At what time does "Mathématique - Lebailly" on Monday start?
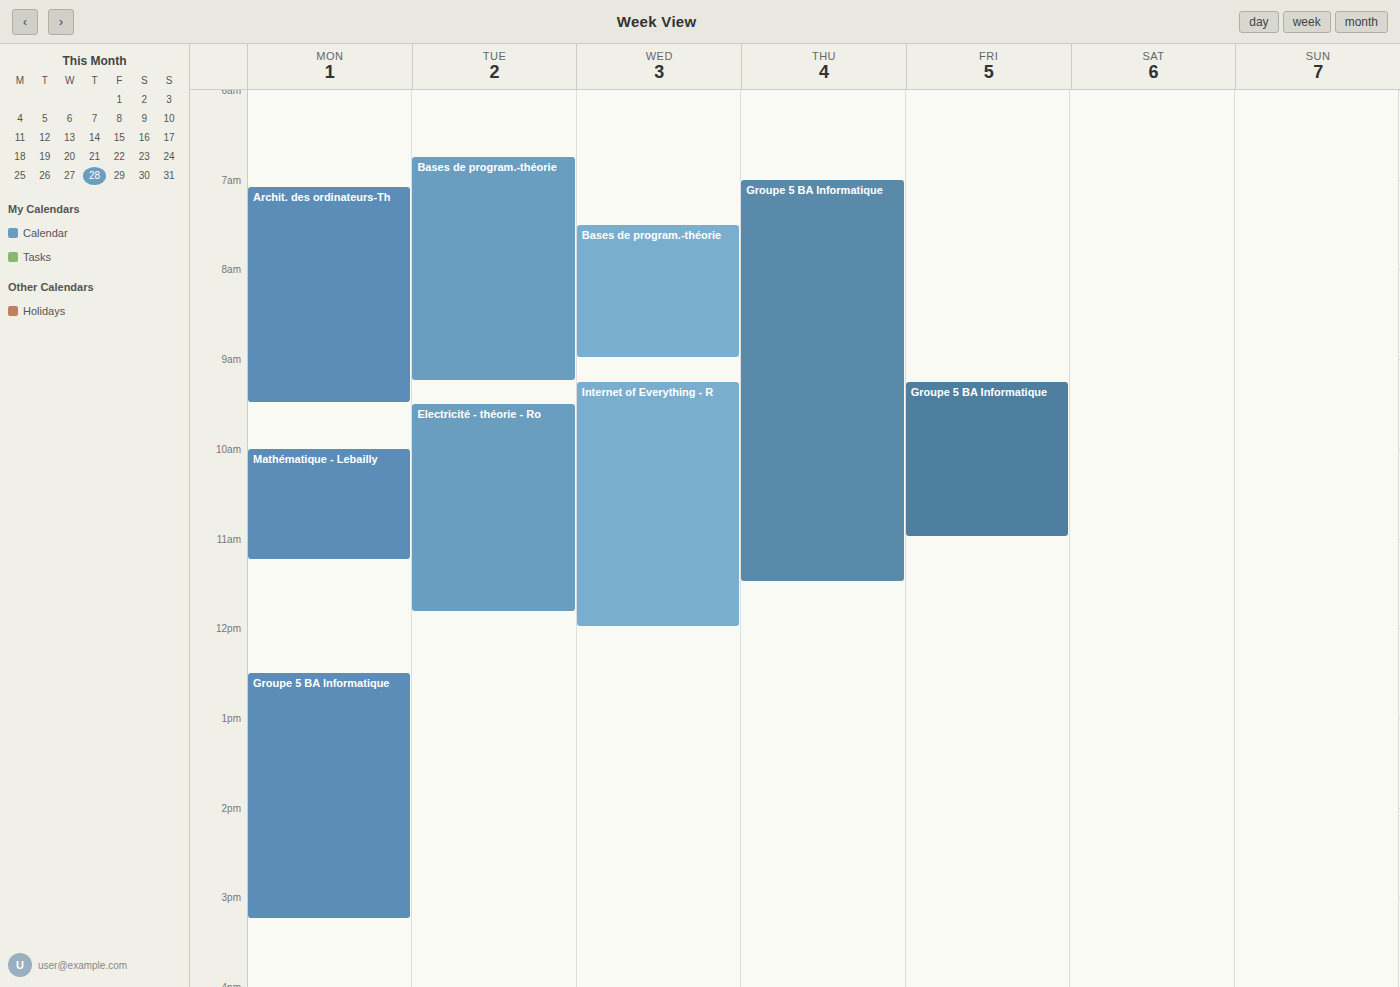
10:00 AM